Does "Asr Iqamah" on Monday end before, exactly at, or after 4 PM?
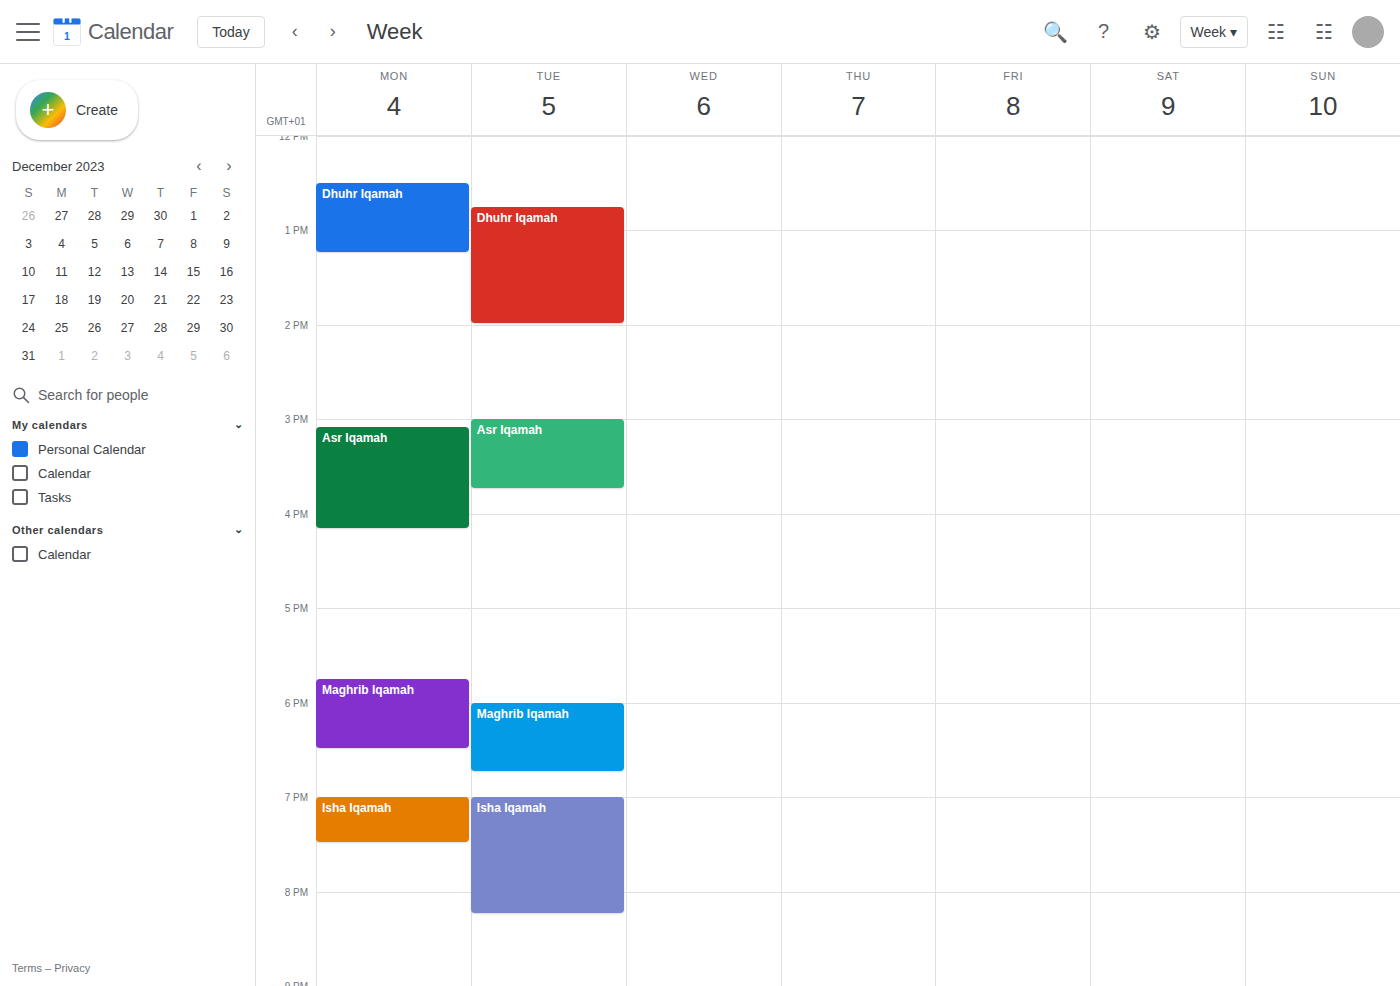
4:10 PM -- after 4 PM, 10 minutes below the 4 PM line.